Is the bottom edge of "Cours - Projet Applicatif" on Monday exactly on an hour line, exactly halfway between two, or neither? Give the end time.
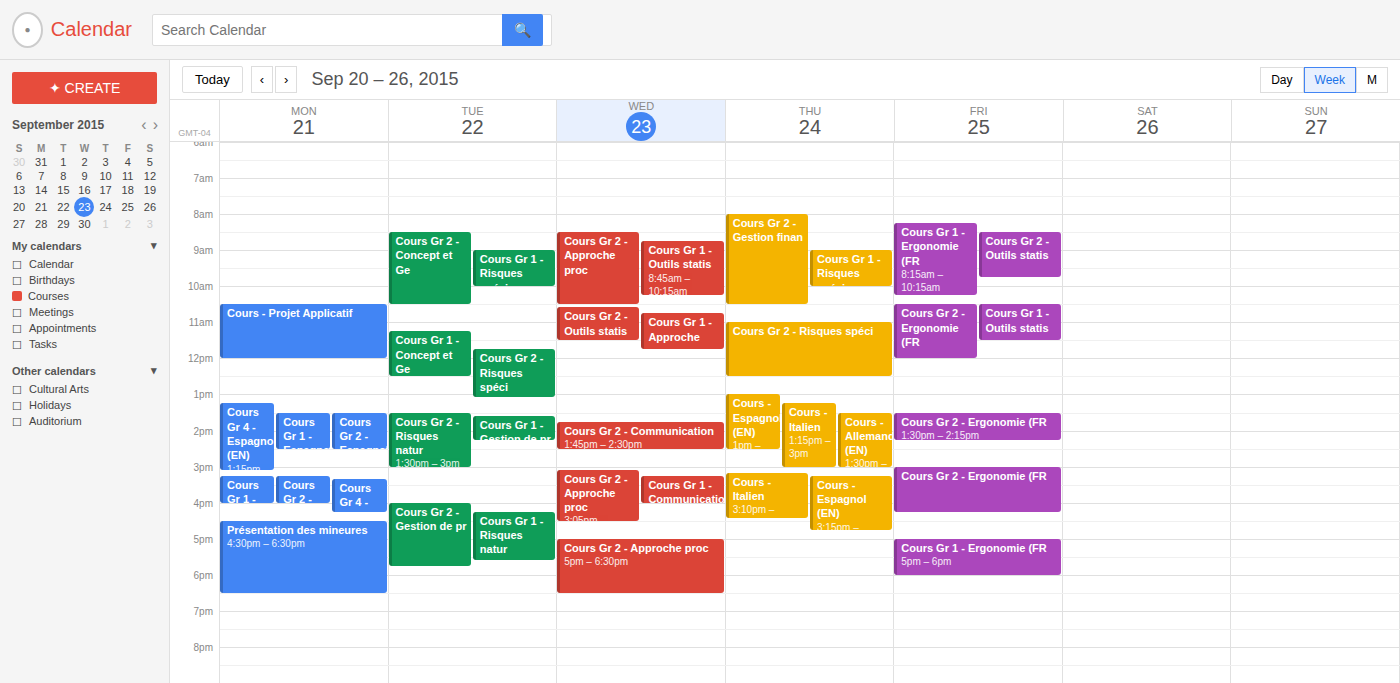
12:00 PM -- exactly on the 12 PM line.